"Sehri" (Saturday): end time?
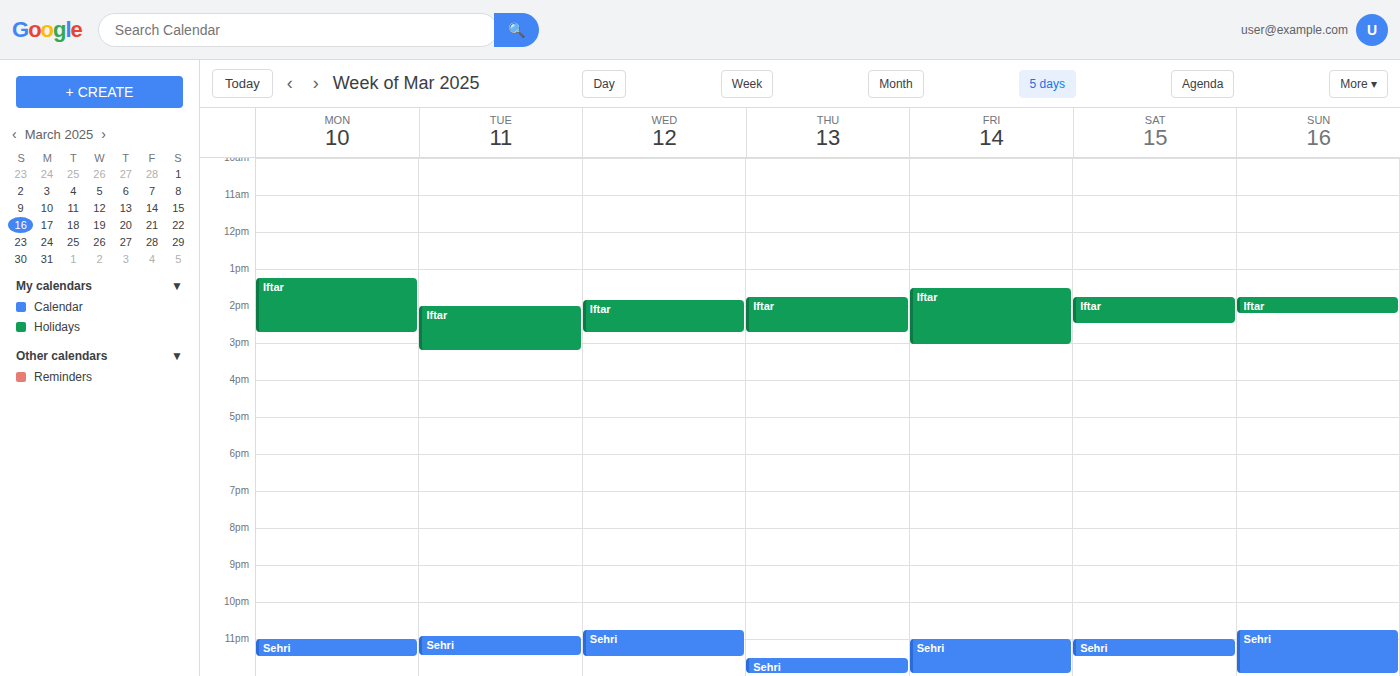
11:30 PM